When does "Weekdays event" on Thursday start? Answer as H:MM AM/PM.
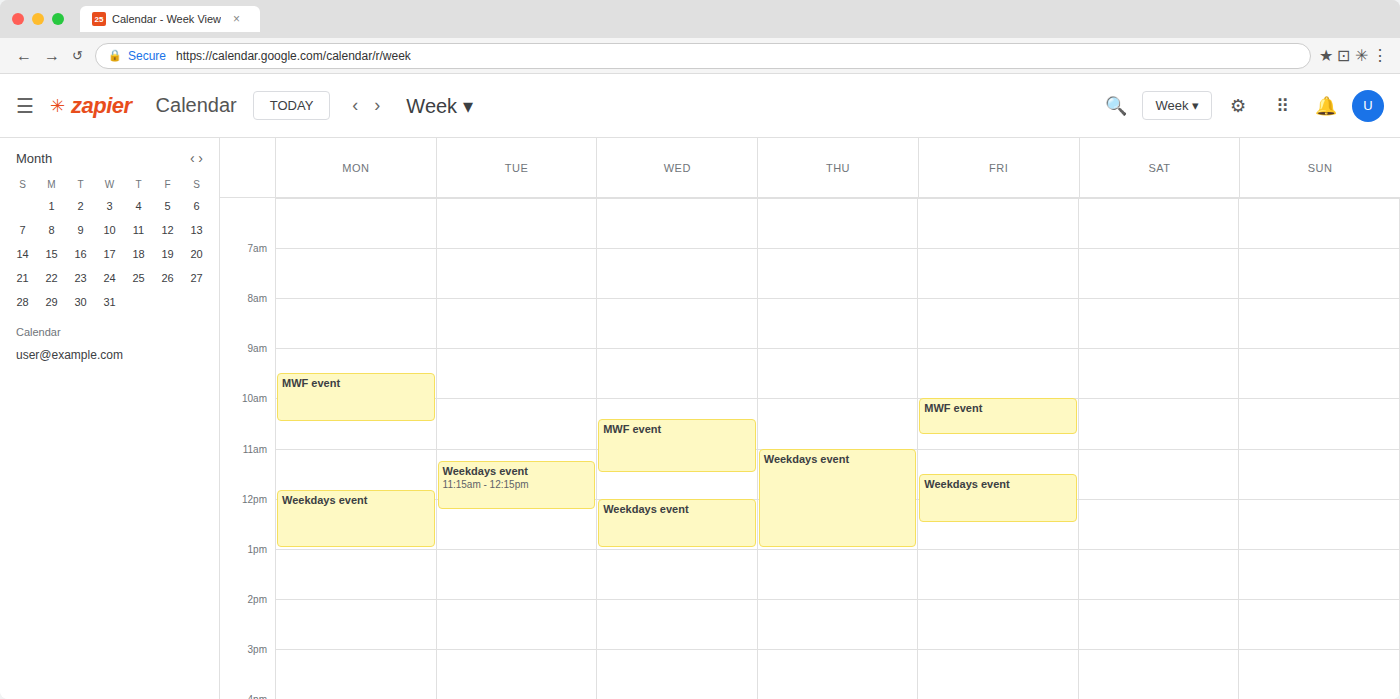
11:00 AM